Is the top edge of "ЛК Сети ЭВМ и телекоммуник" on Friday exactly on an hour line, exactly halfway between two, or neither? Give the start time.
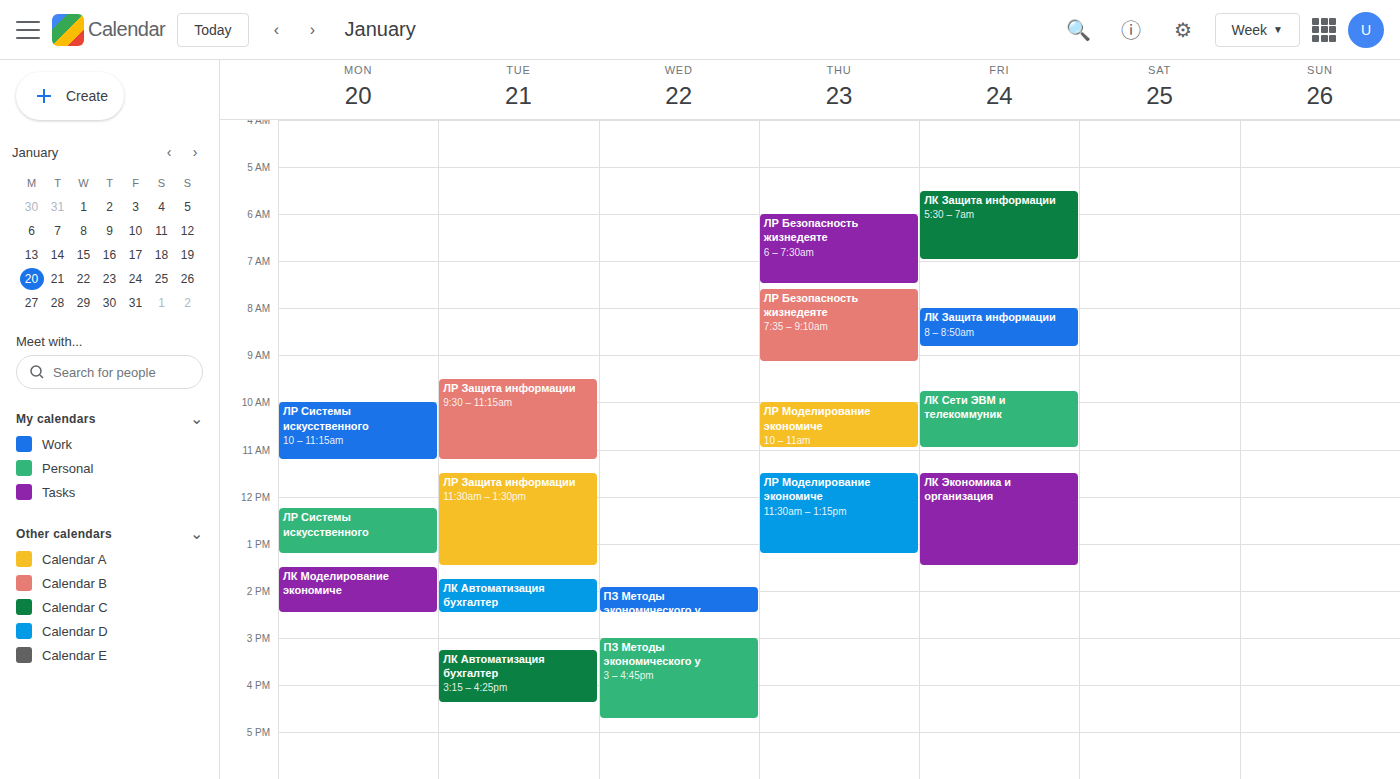
09:45 -- neither: three quarters of the way from the 09:00 line to the 10:00 line.